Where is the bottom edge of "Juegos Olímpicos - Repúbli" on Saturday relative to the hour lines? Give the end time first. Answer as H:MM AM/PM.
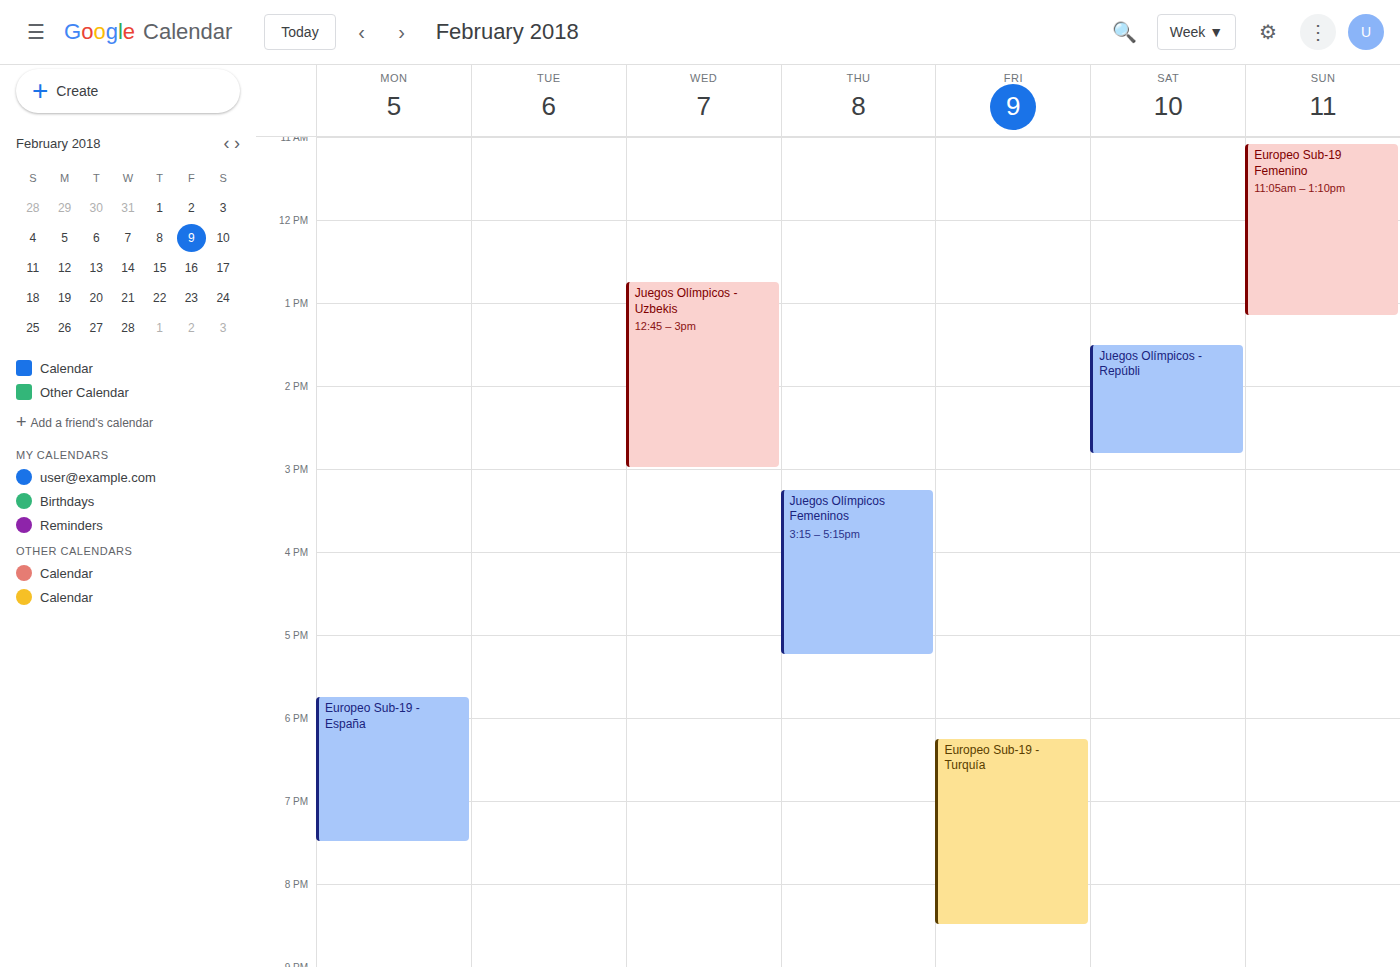
2:50 PM -- neither: 50 minutes below the 2 PM line and 10 minutes above the 3 PM line.